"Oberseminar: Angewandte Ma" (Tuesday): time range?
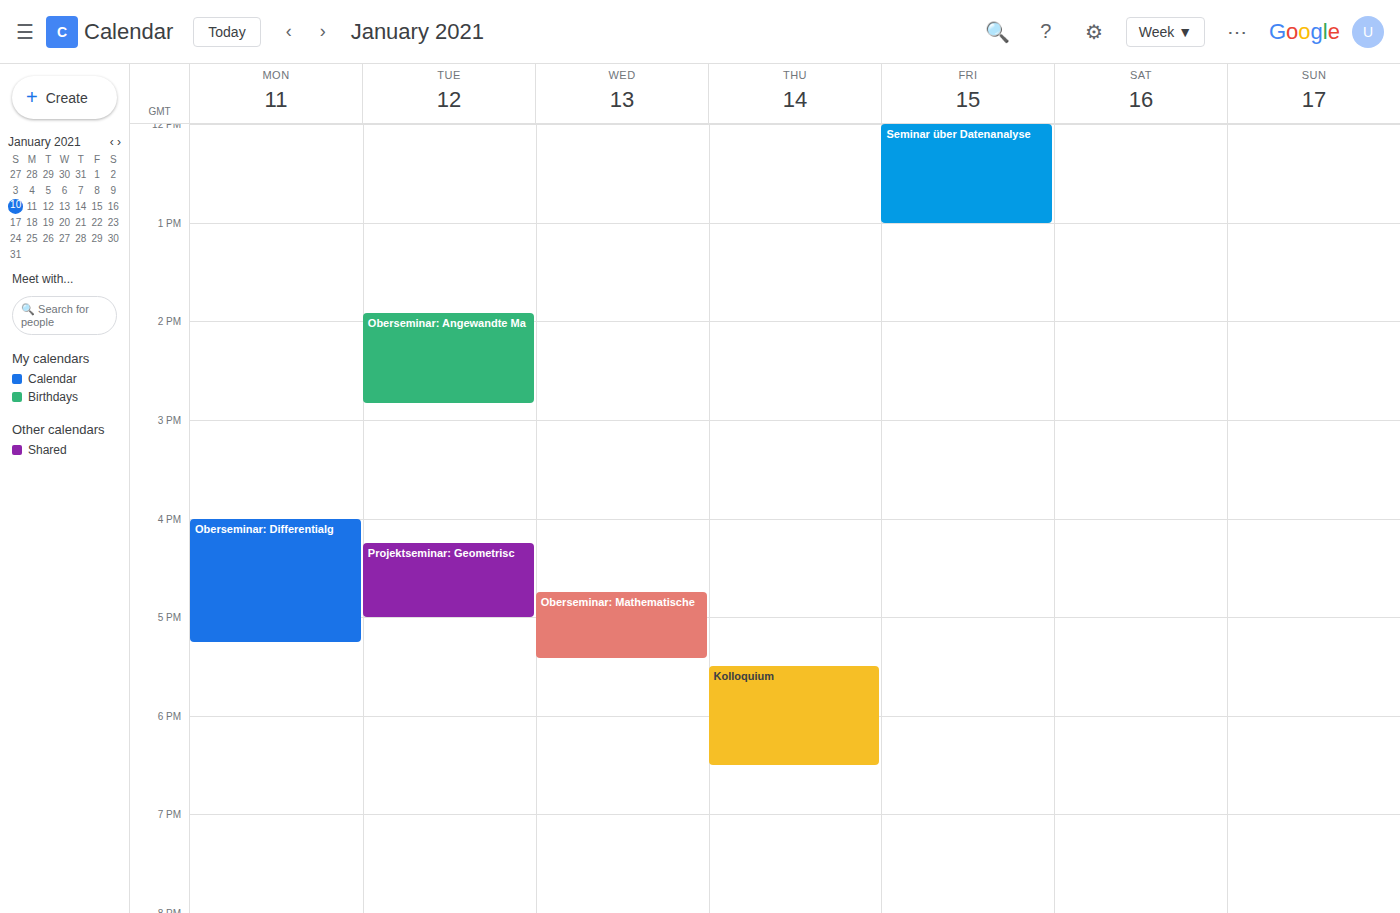
13:55 to 14:50